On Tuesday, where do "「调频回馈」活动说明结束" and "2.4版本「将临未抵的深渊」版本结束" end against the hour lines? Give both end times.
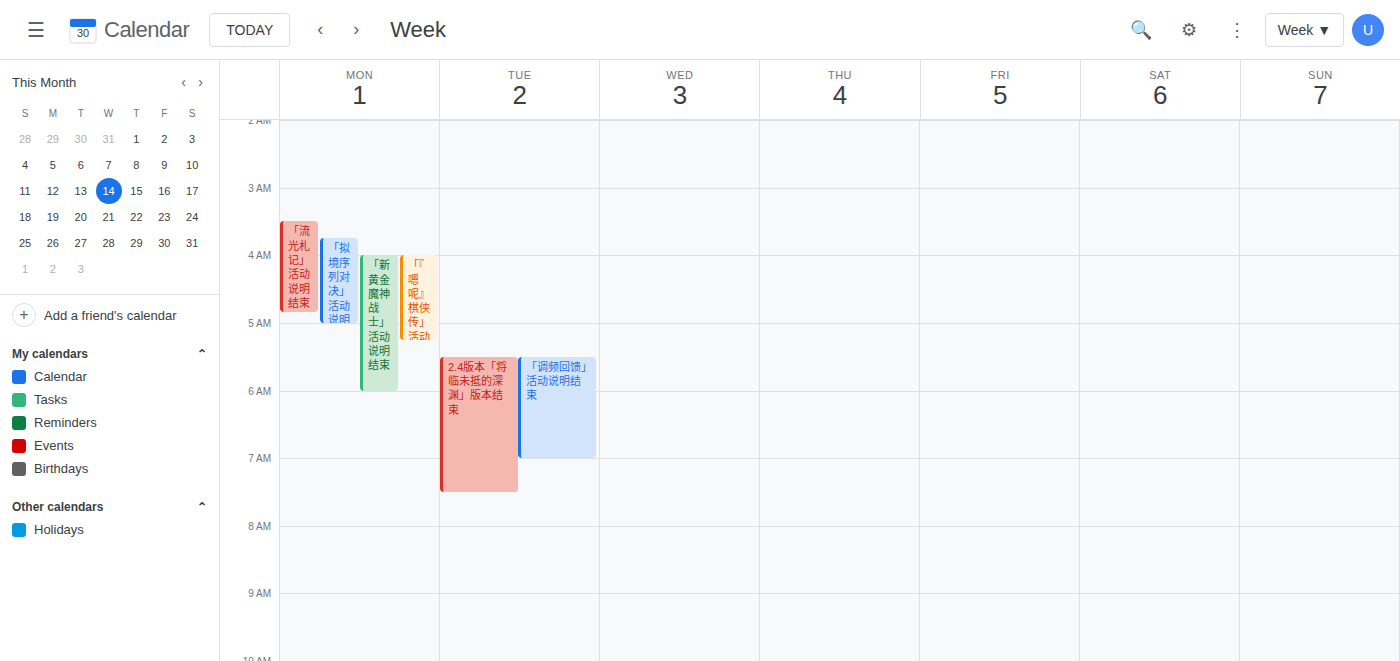
"「调频回馈」活动说明结束": 7:00 AM, exactly on the 7 AM line. "2.4版本「将临未抵的深渊」版本结束": 7:30 AM, halfway between the 7 AM and 8 AM lines.